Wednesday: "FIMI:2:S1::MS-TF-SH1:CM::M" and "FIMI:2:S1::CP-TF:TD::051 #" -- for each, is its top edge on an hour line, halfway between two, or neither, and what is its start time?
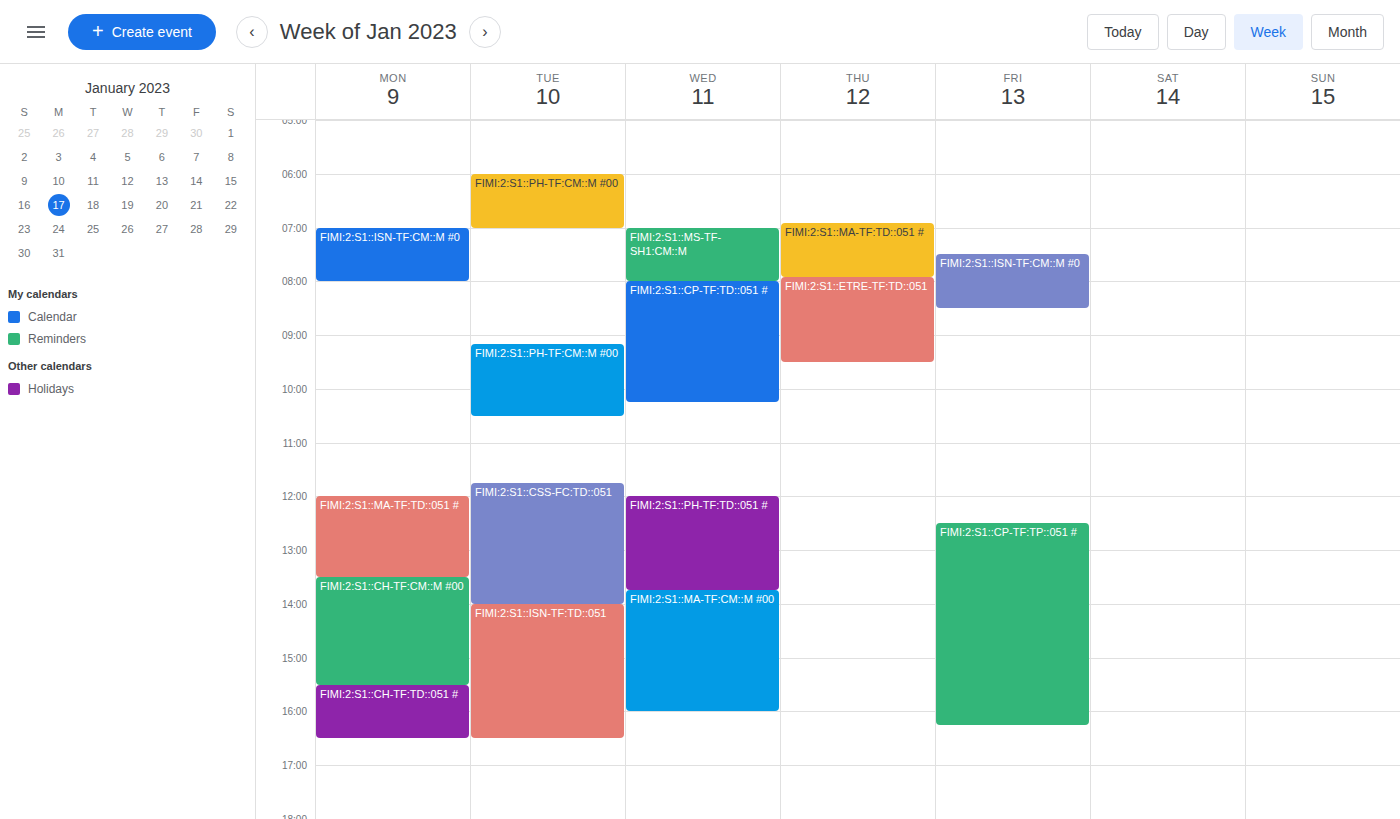
"FIMI:2:S1::MS-TF-SH1:CM::M": 7:00 AM, exactly on the 7 AM line. "FIMI:2:S1::CP-TF:TD::051 #": 8:00 AM, exactly on the 8 AM line.